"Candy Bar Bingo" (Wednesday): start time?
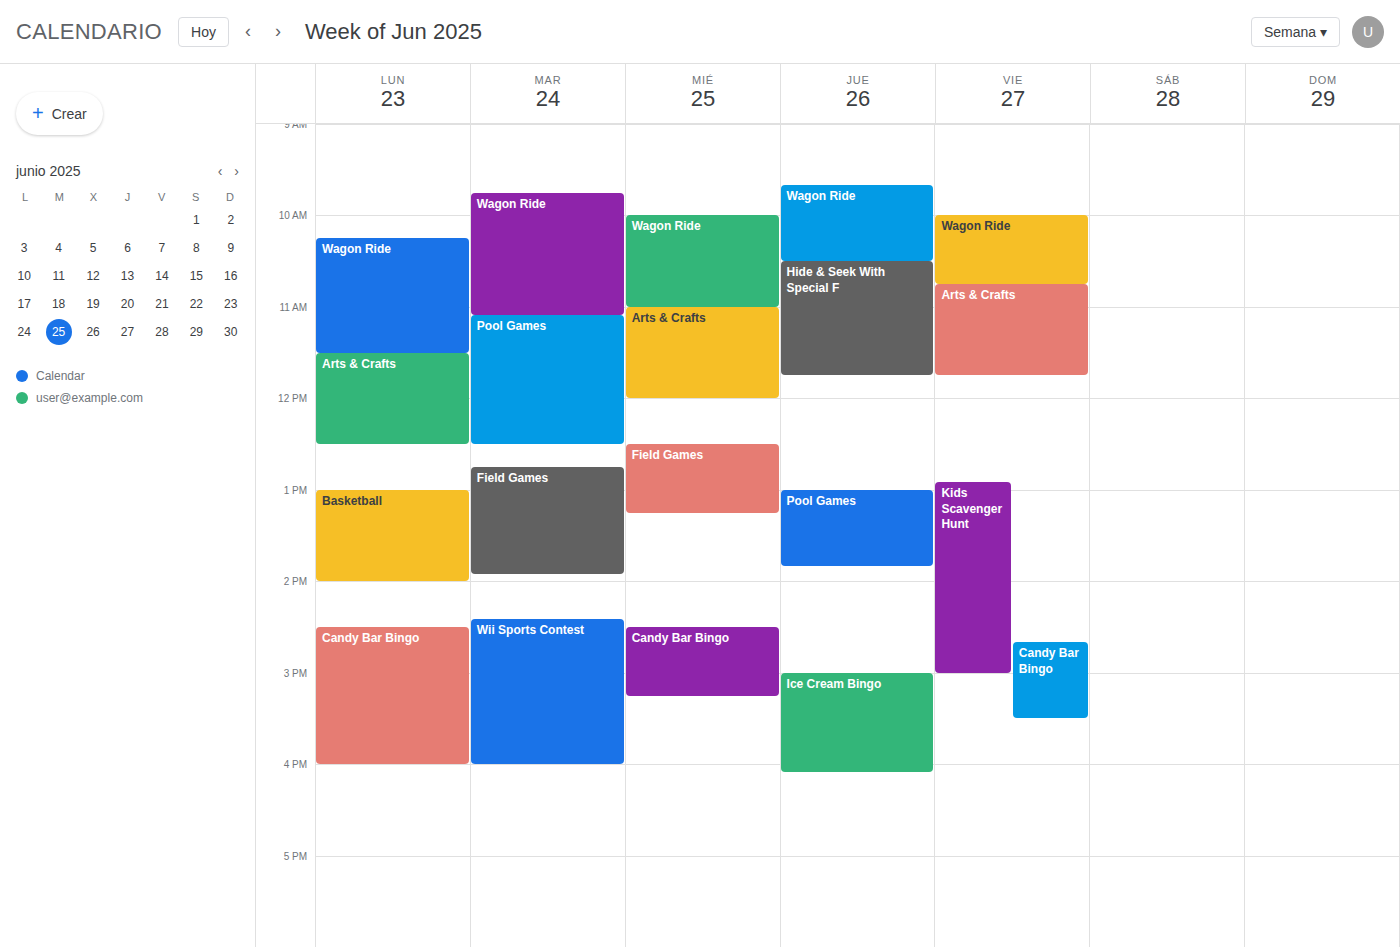
14:30